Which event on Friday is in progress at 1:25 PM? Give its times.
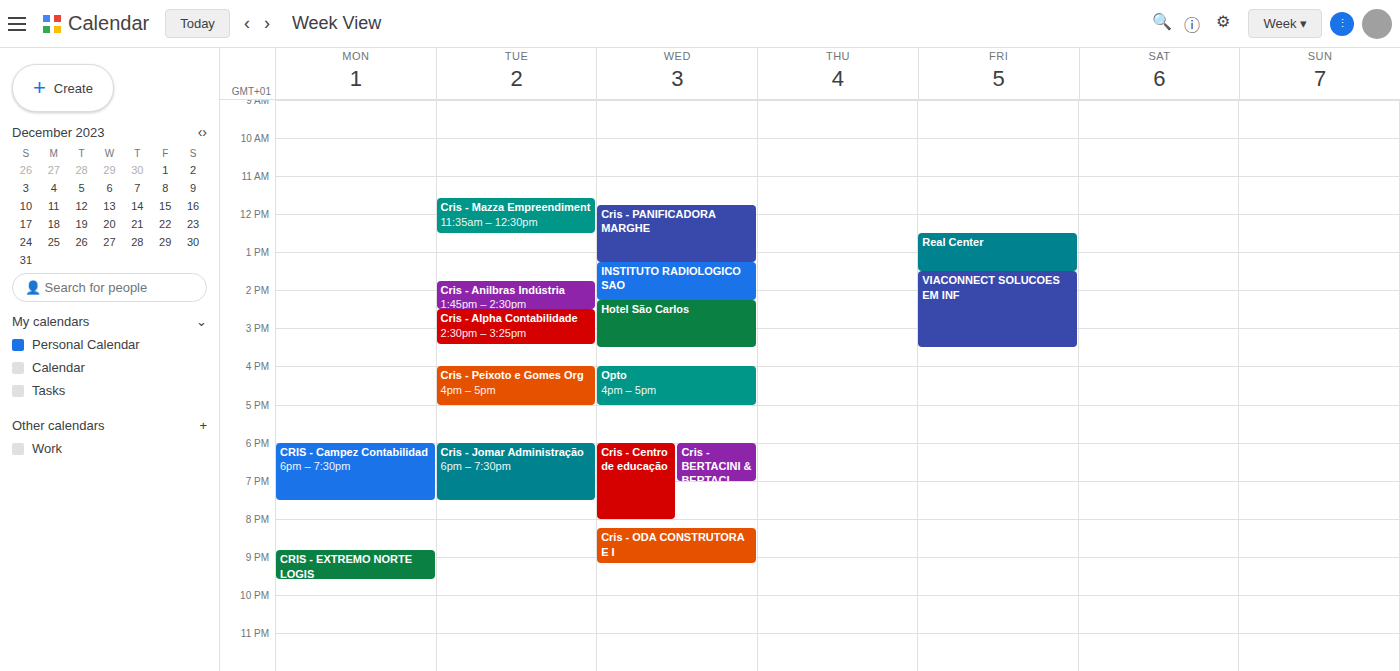
"Real Center", 12:30 PM to 1:30 PM